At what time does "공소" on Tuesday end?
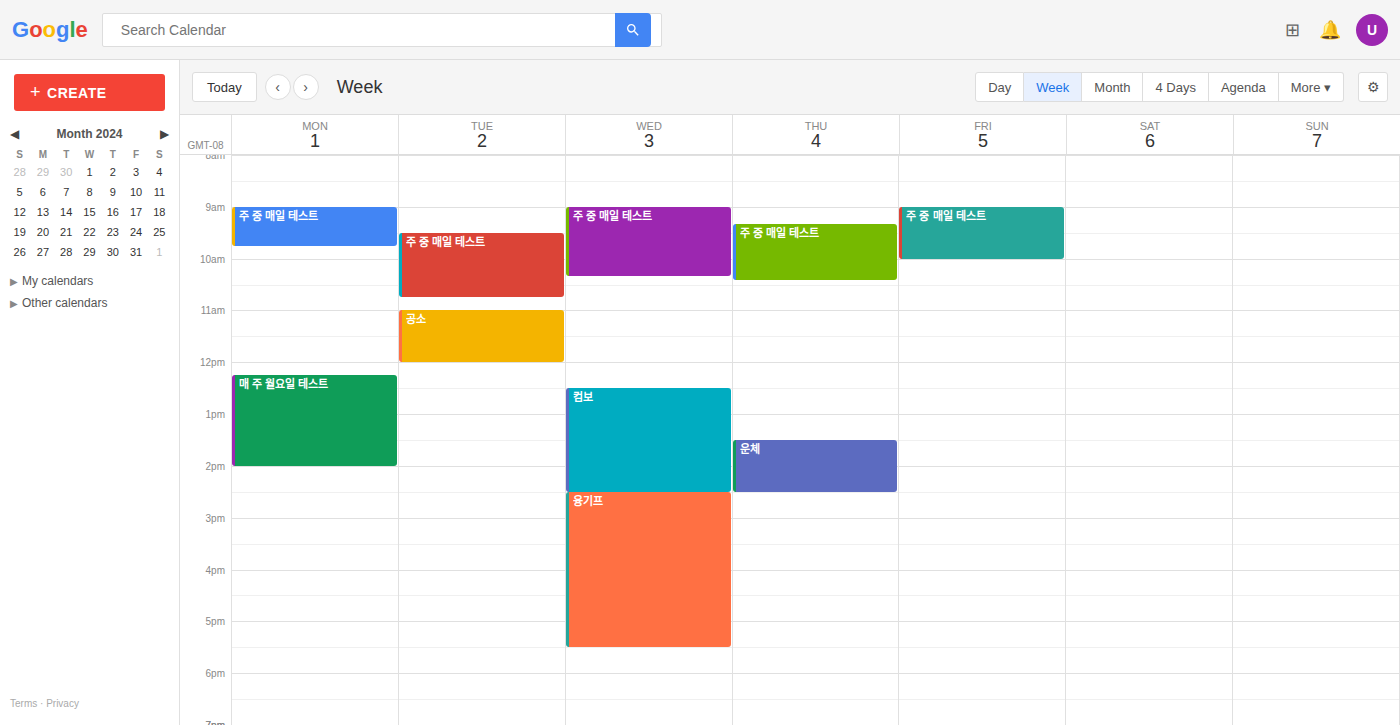
12:00 PM